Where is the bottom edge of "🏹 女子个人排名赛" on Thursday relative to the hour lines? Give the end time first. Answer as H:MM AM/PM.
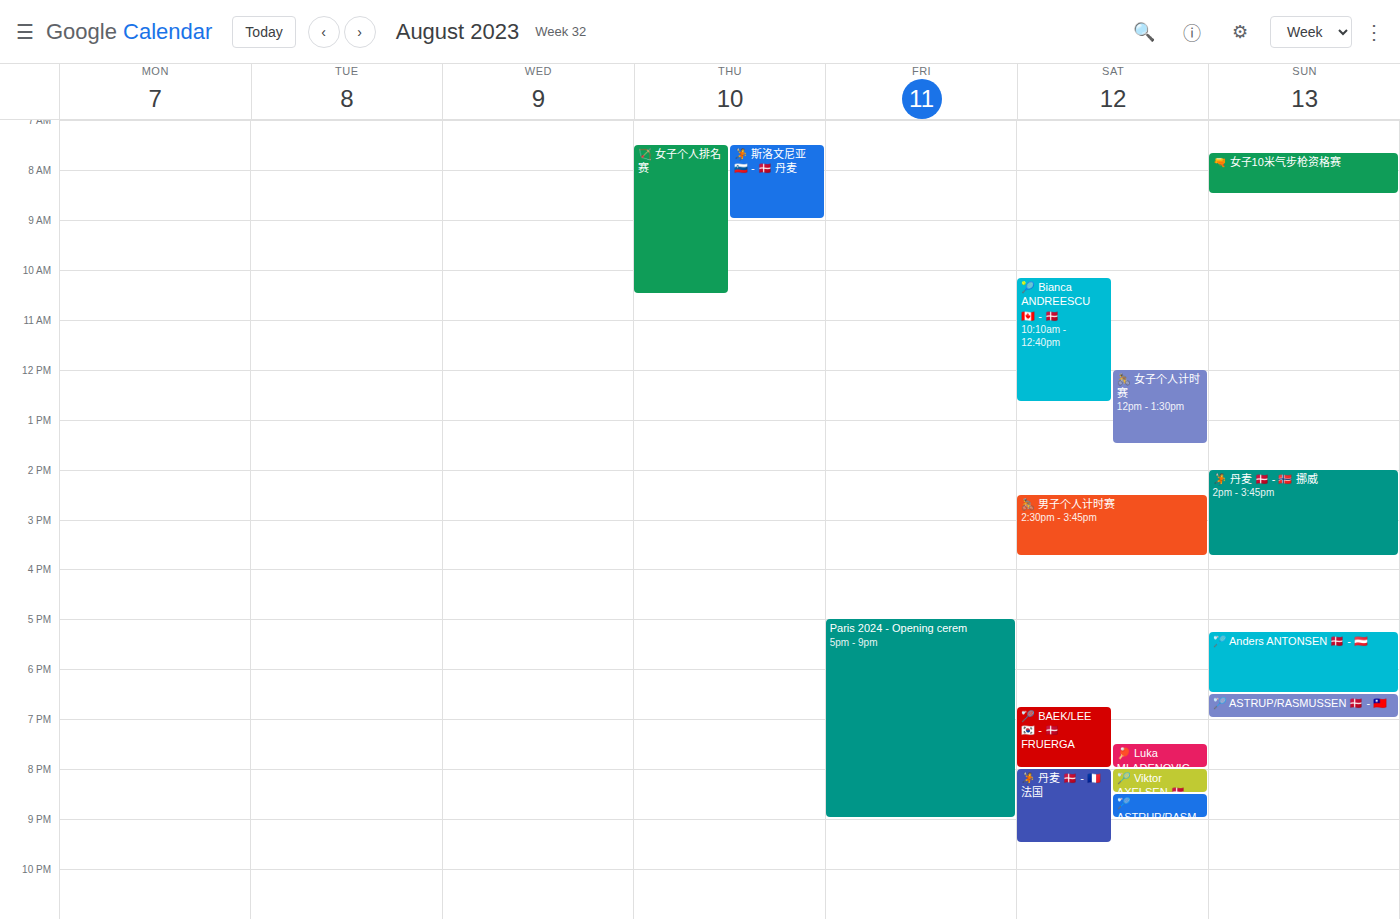
10:30 AM -- halfway between the 10 AM and 11 AM lines.